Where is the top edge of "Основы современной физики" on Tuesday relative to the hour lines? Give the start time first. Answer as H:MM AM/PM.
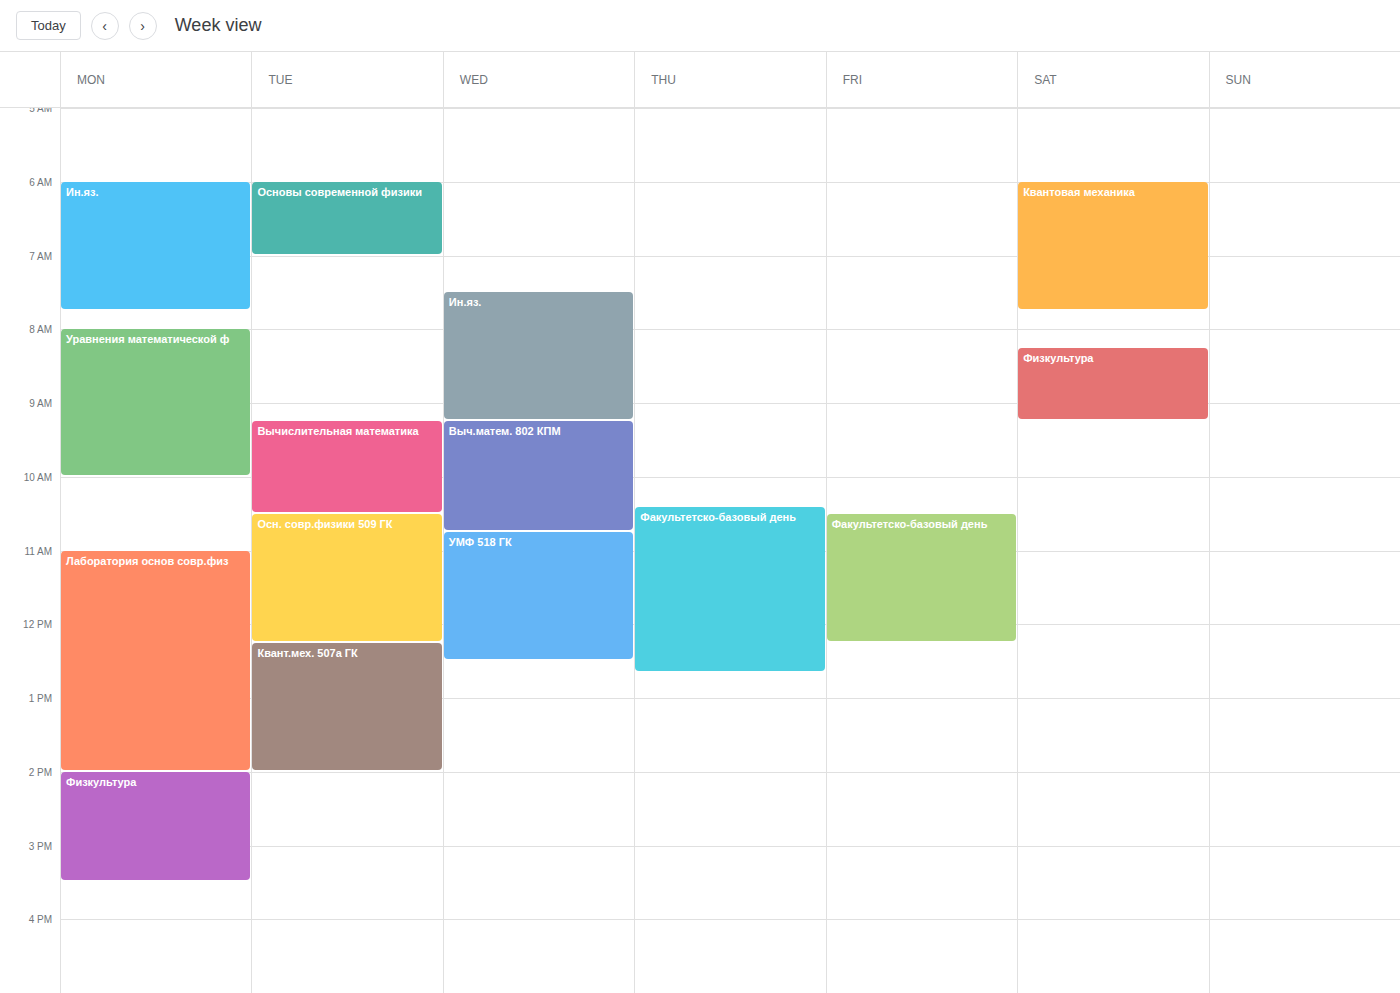
6:00 AM -- exactly on the 6 AM line.